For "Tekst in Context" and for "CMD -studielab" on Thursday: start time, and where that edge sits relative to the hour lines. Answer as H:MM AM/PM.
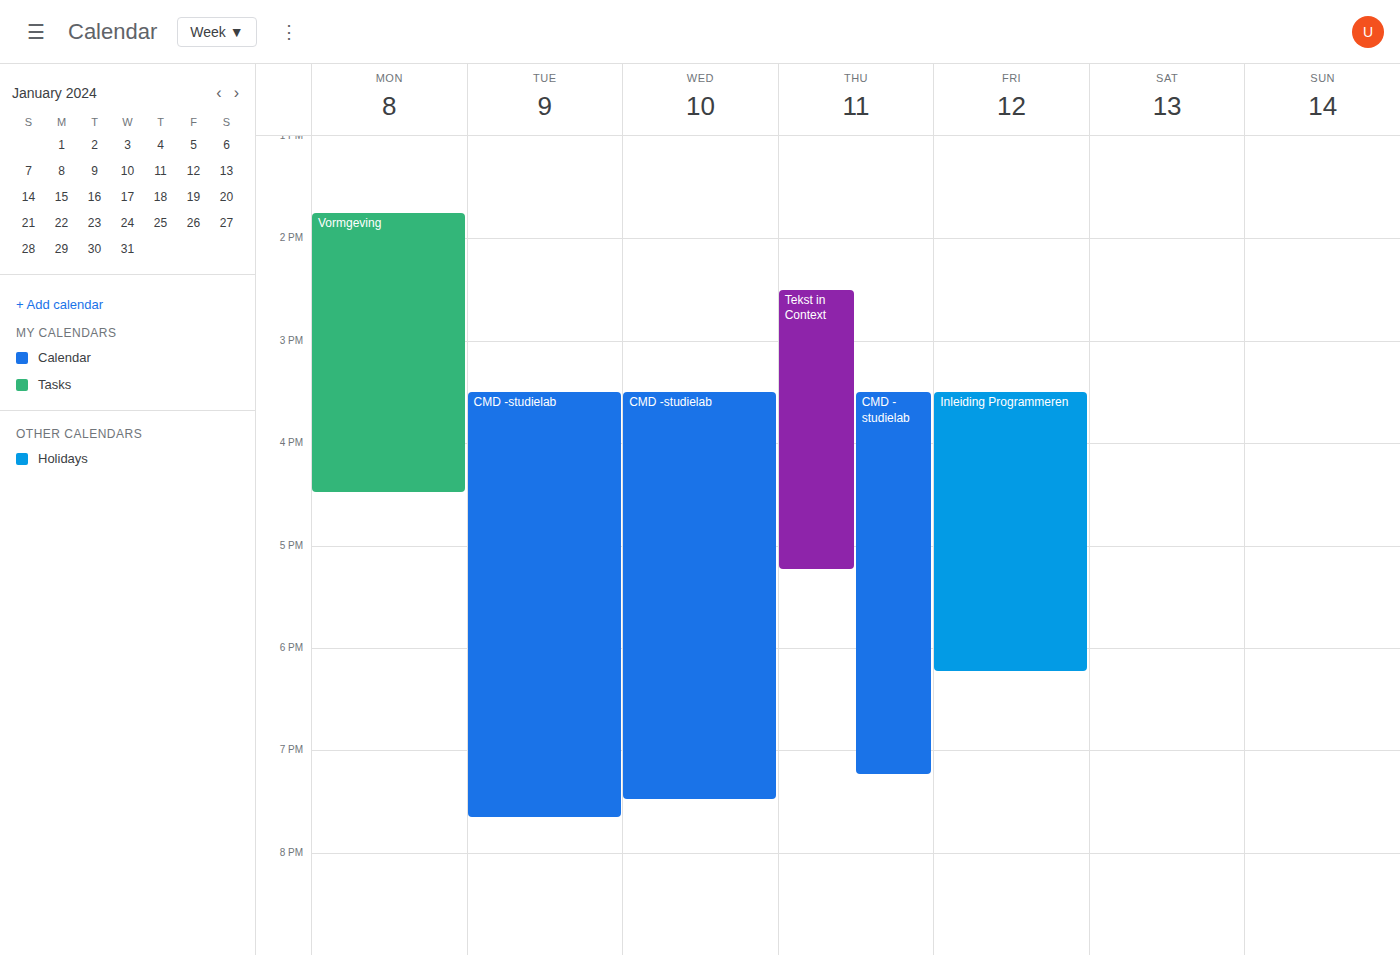
"Tekst in Context": 2:30 PM, halfway between the 2 PM and 3 PM lines. "CMD -studielab": 3:30 PM, halfway between the 3 PM and 4 PM lines.